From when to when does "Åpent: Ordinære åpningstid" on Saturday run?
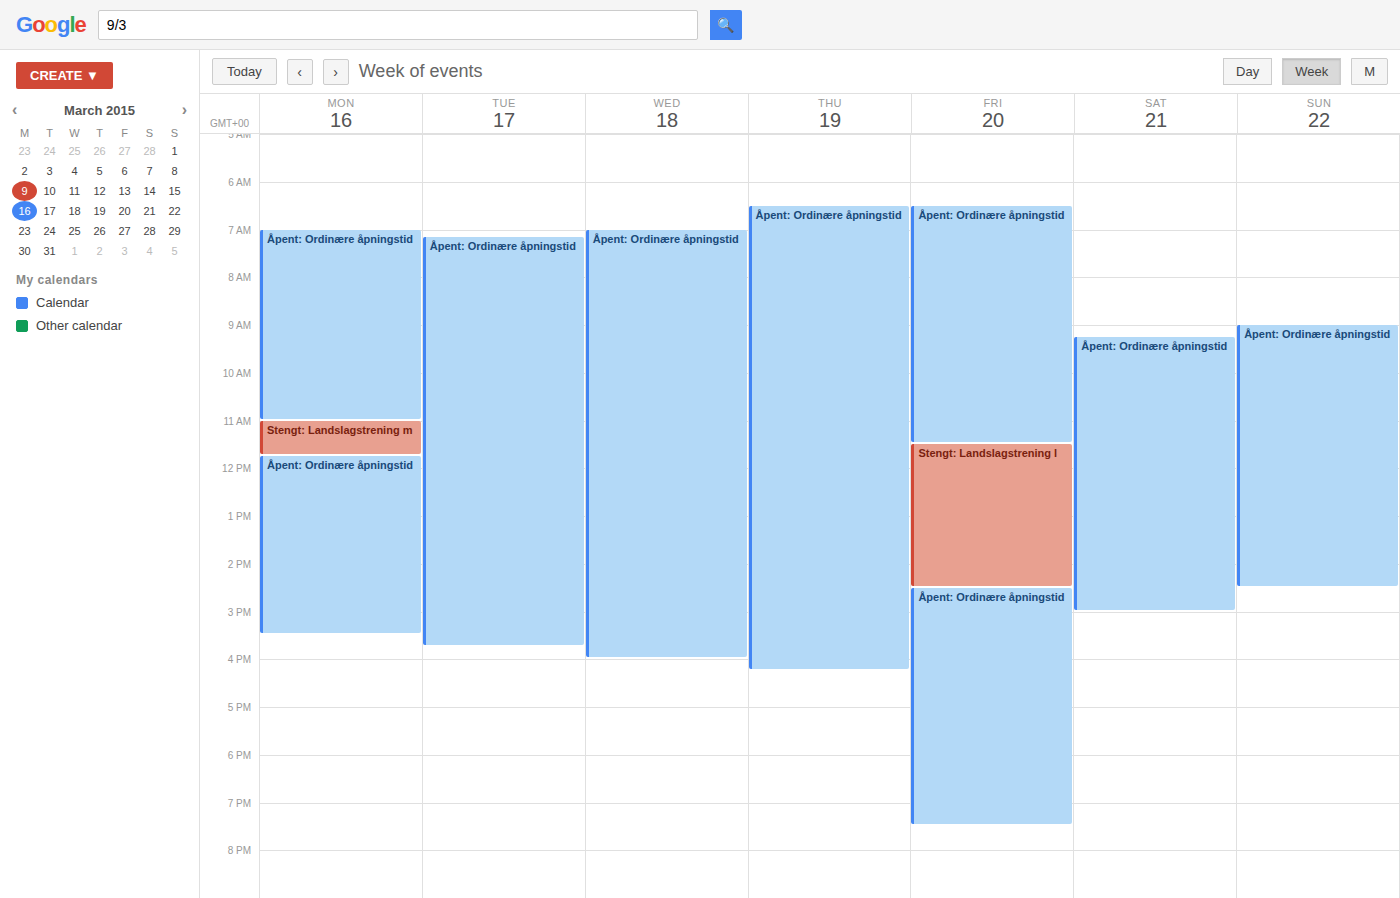
9:15 AM to 3:00 PM